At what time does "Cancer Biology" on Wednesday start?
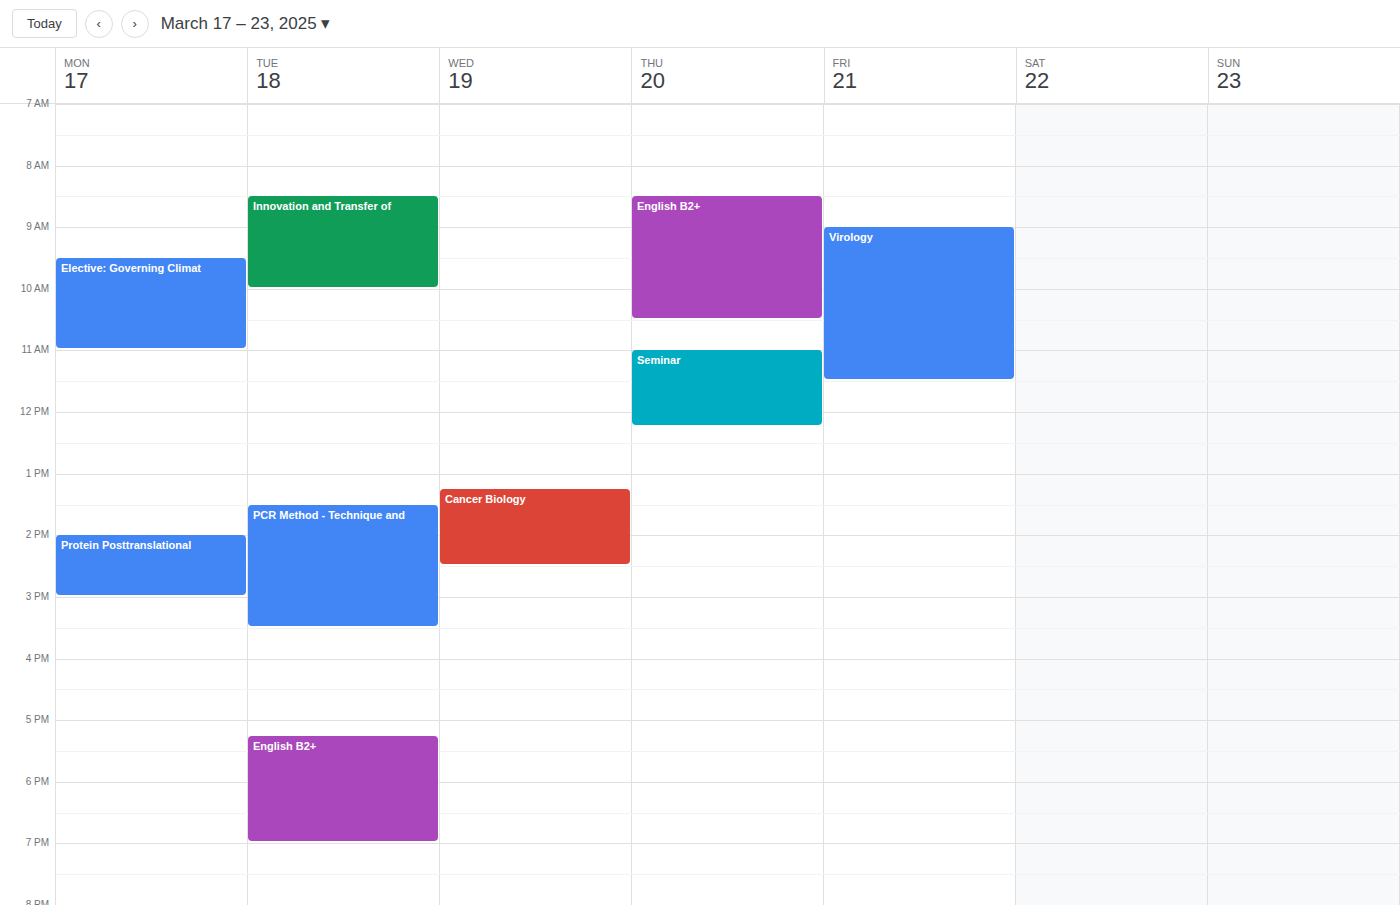
13:15